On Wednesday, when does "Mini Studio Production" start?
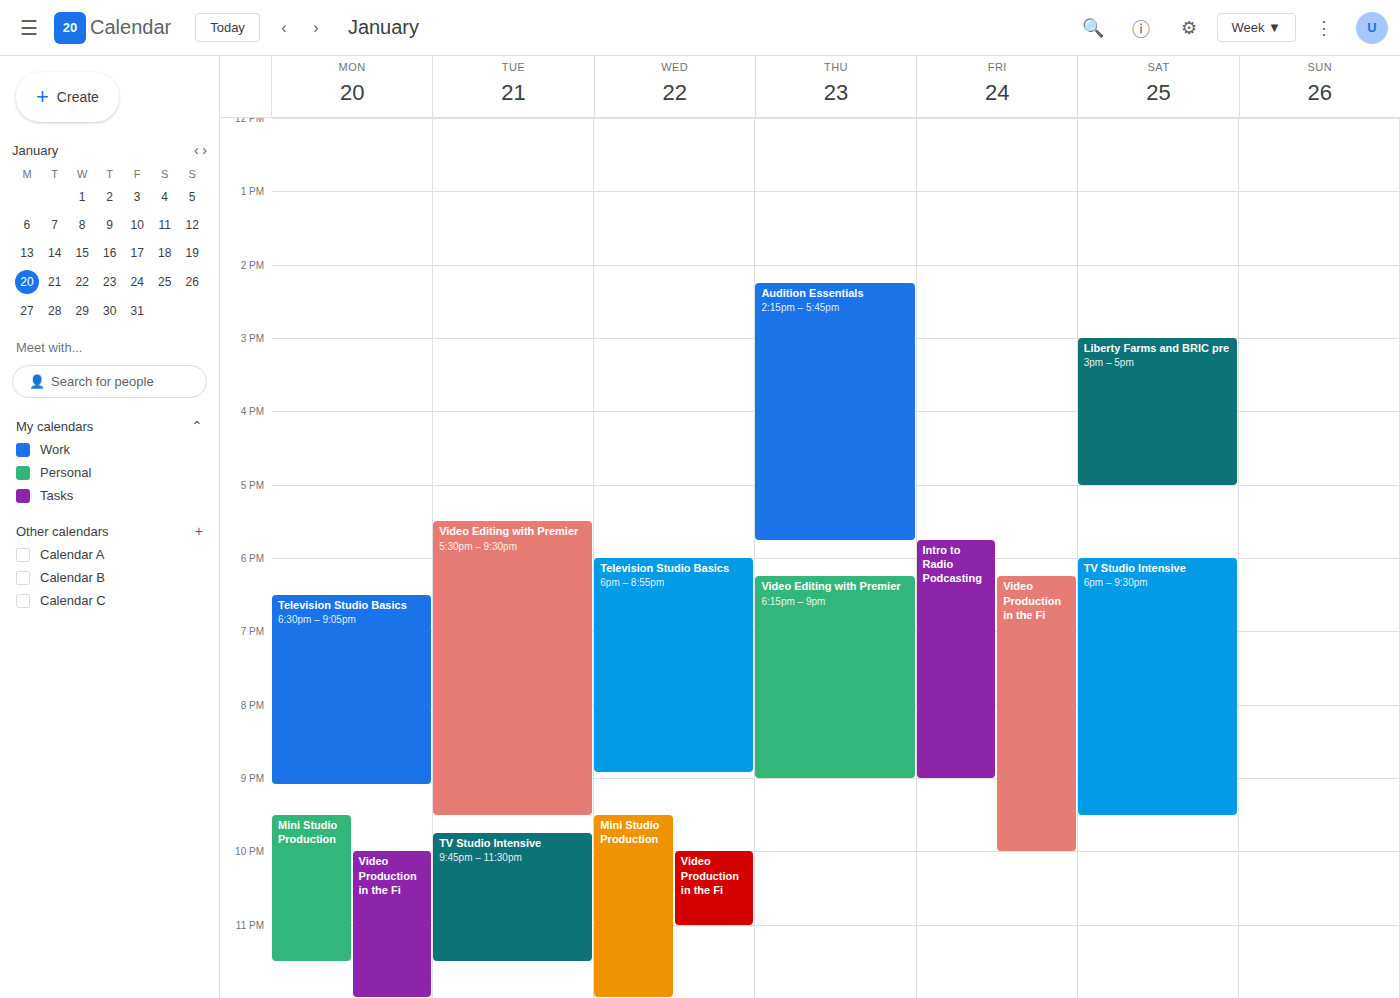
21:30